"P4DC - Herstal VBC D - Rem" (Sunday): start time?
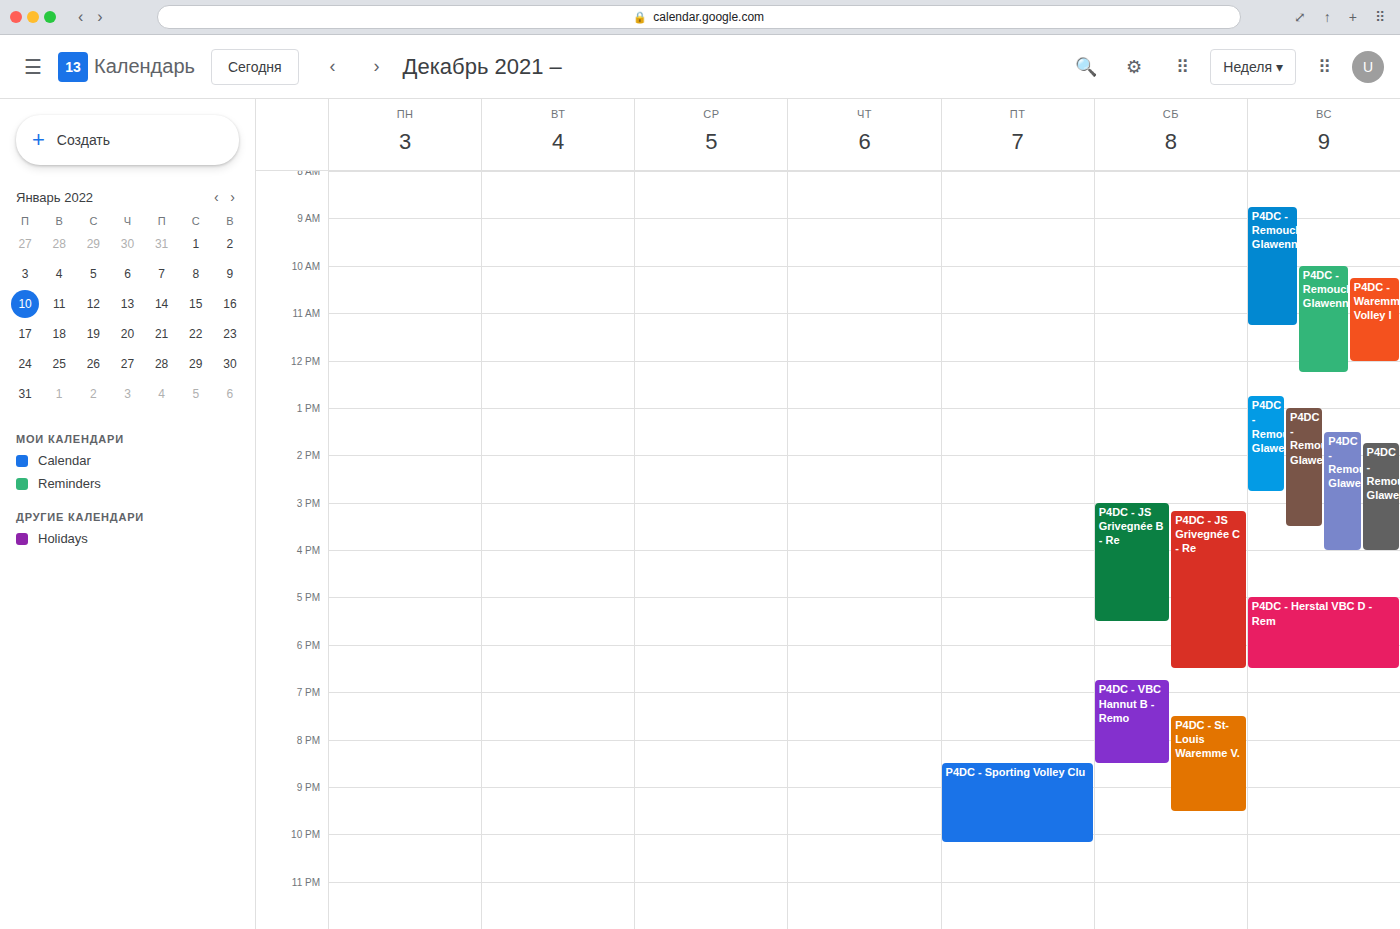
5:00 PM